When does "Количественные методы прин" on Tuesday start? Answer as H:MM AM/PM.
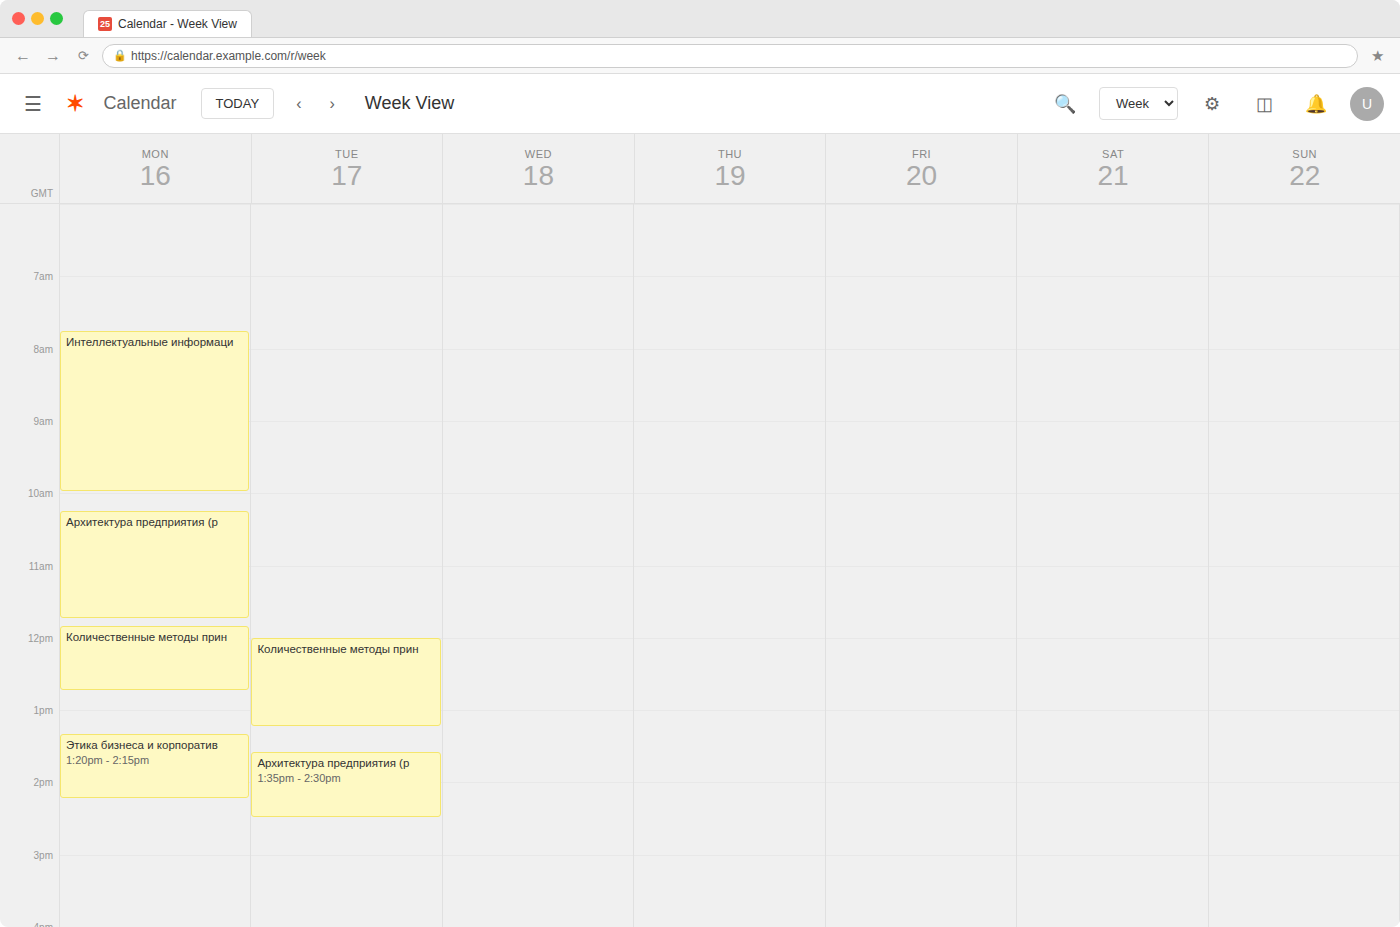
12:00 PM